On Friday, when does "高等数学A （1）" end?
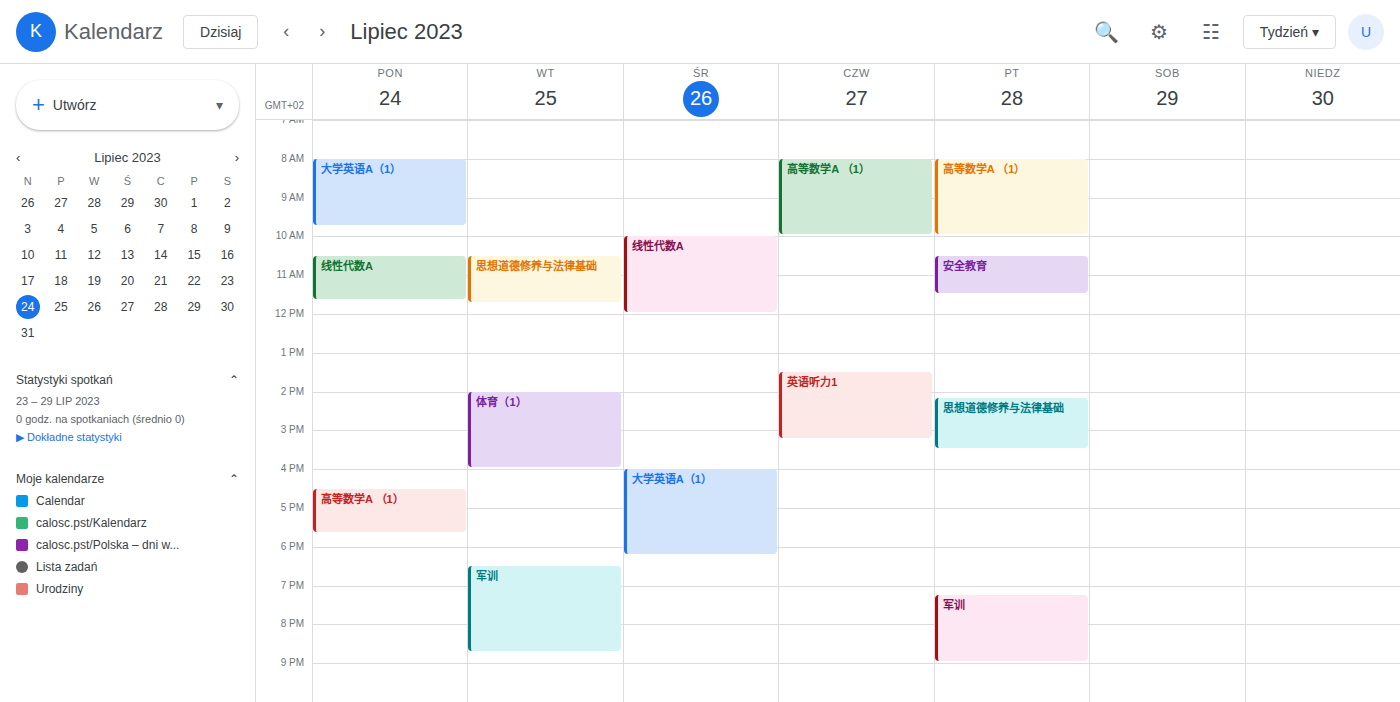
10:00 AM